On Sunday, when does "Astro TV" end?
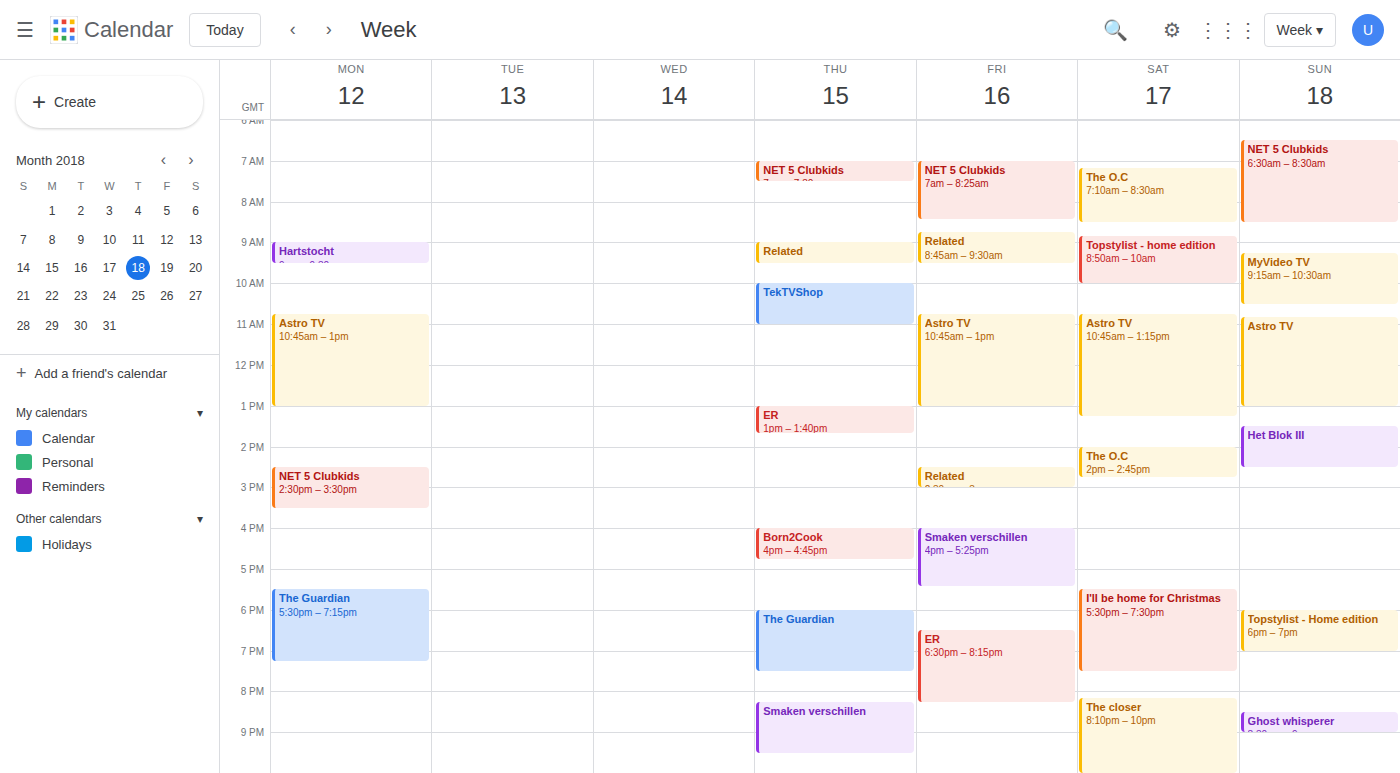
1:00 PM